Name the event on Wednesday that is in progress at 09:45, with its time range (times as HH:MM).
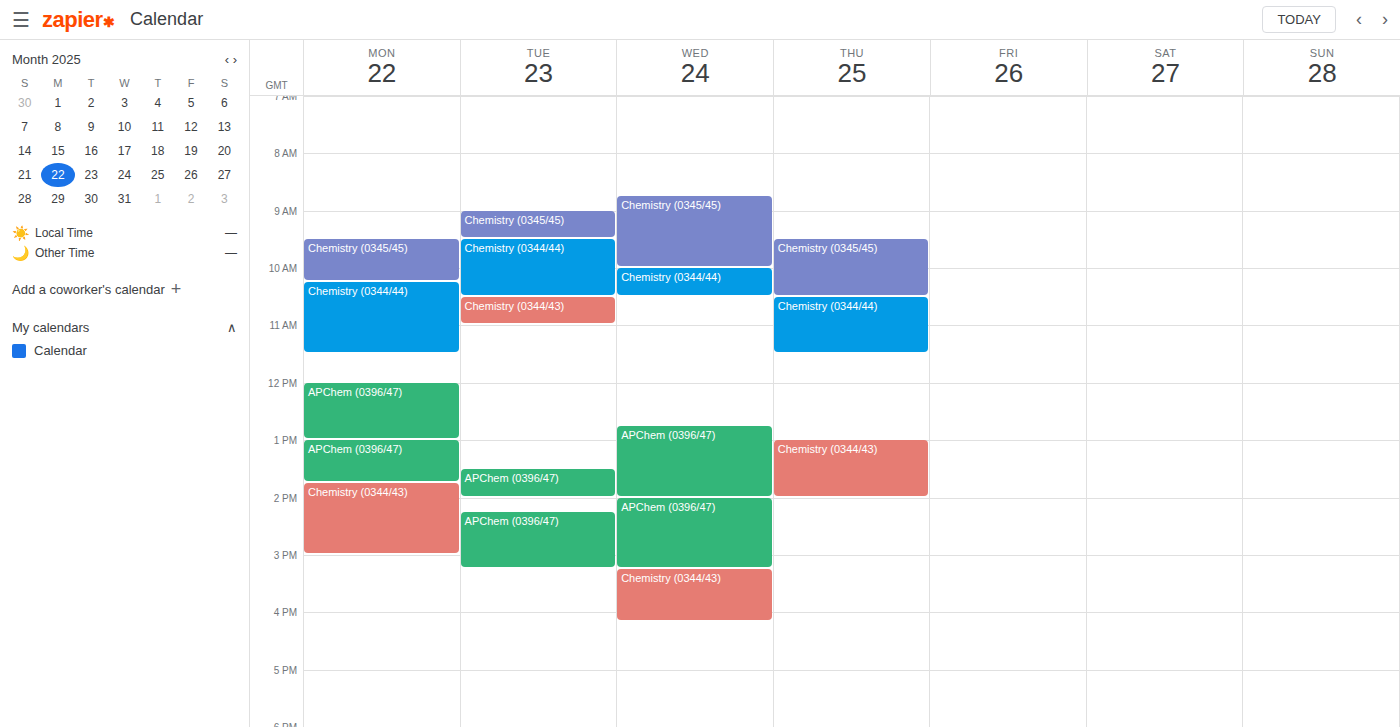
"Chemistry (0345/45)", 08:45 to 10:00